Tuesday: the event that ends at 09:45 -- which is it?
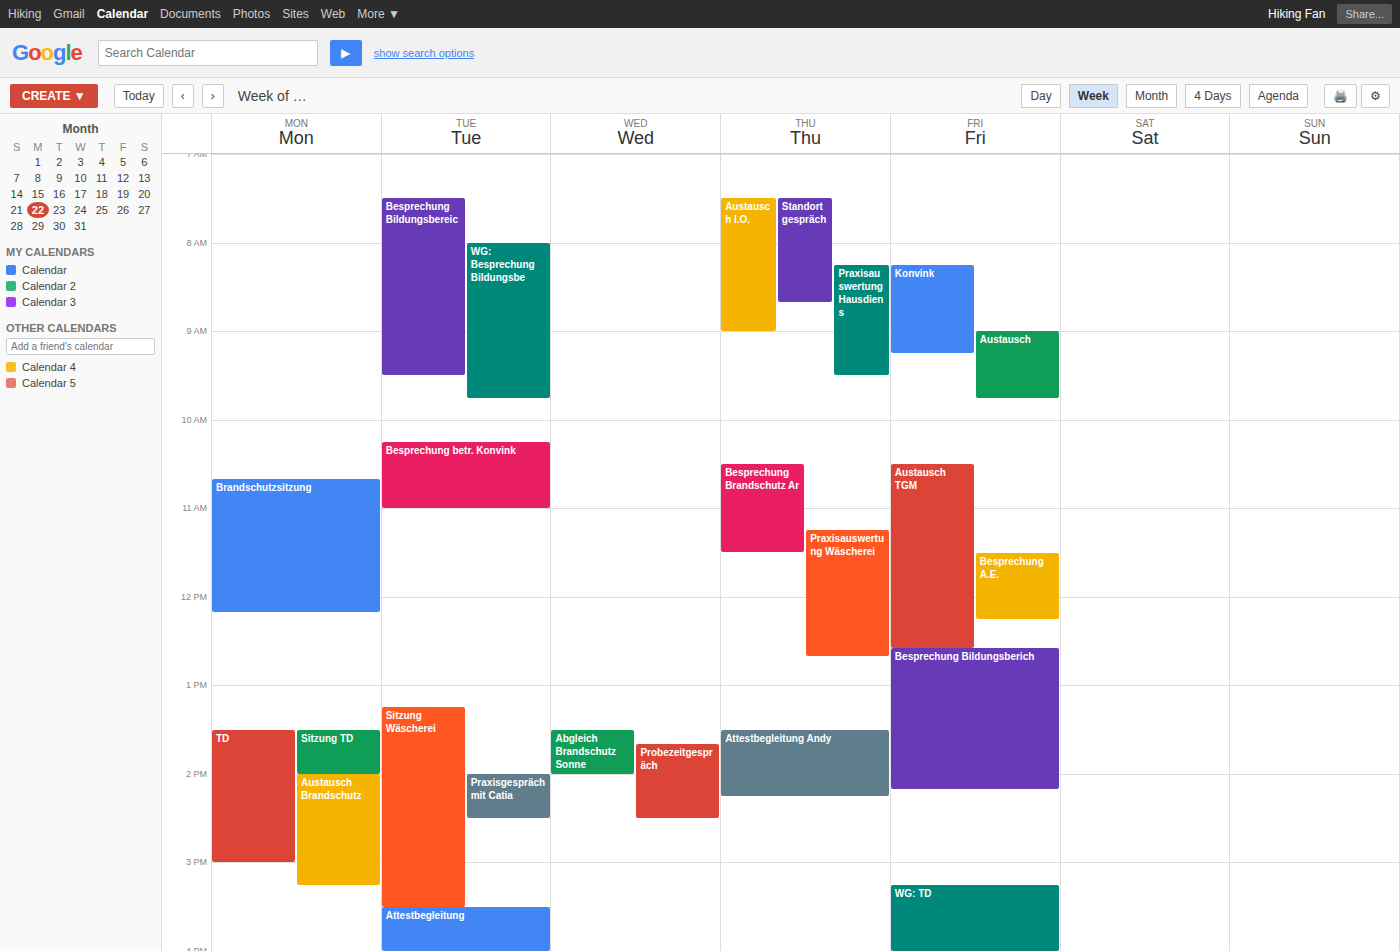
"WG: Besprechung Bildungsbe"